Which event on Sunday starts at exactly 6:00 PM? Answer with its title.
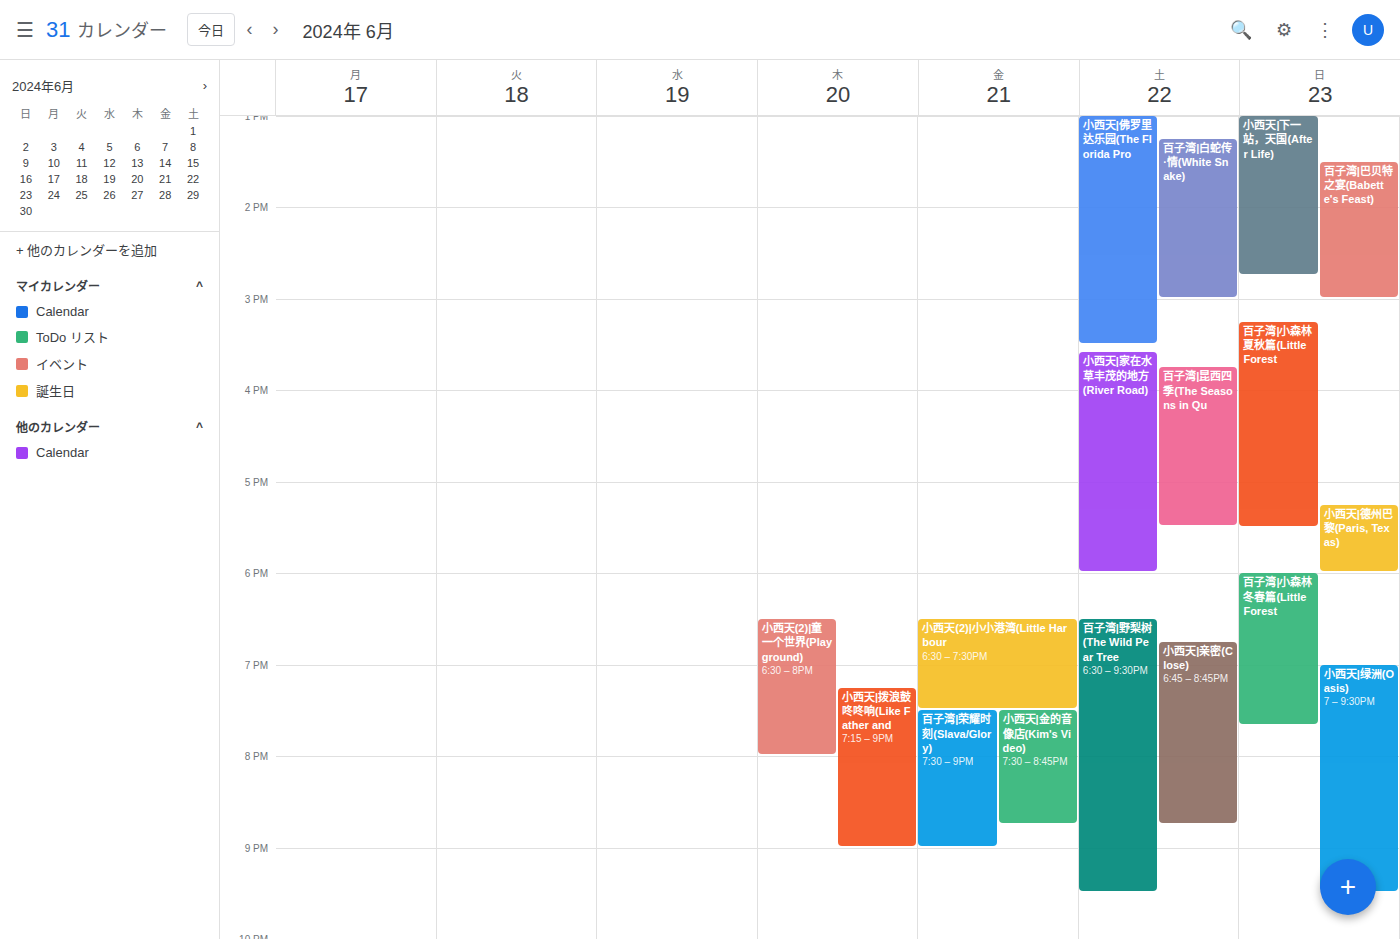
"百子湾|小森林 冬春篇(Little Forest"